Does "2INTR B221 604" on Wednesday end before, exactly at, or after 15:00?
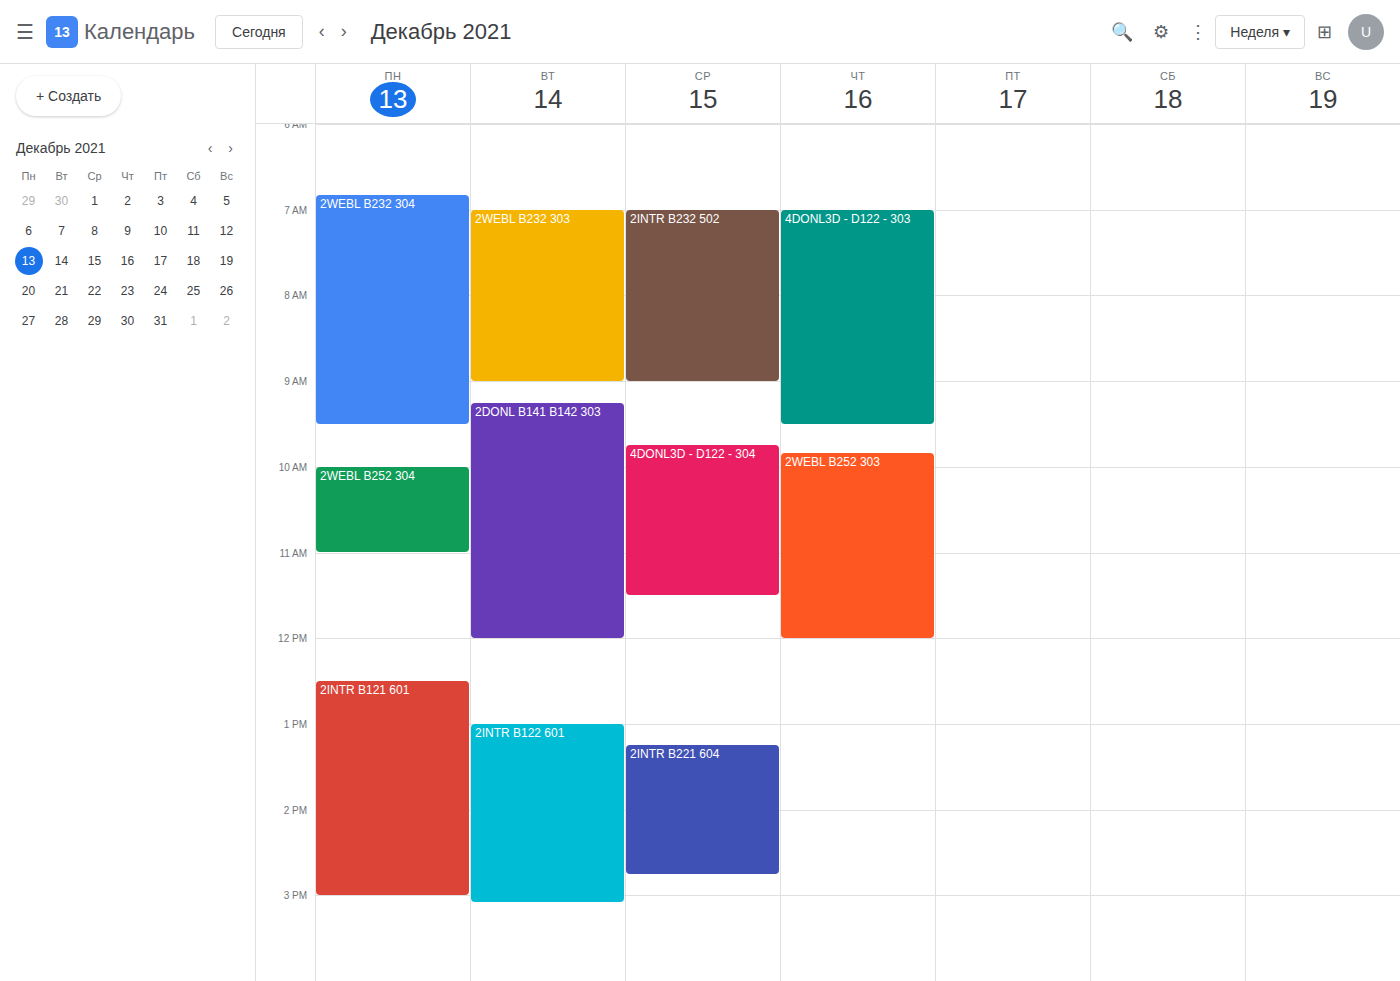
14:45 -- before 15:00, 15 minutes above the 15:00 line.